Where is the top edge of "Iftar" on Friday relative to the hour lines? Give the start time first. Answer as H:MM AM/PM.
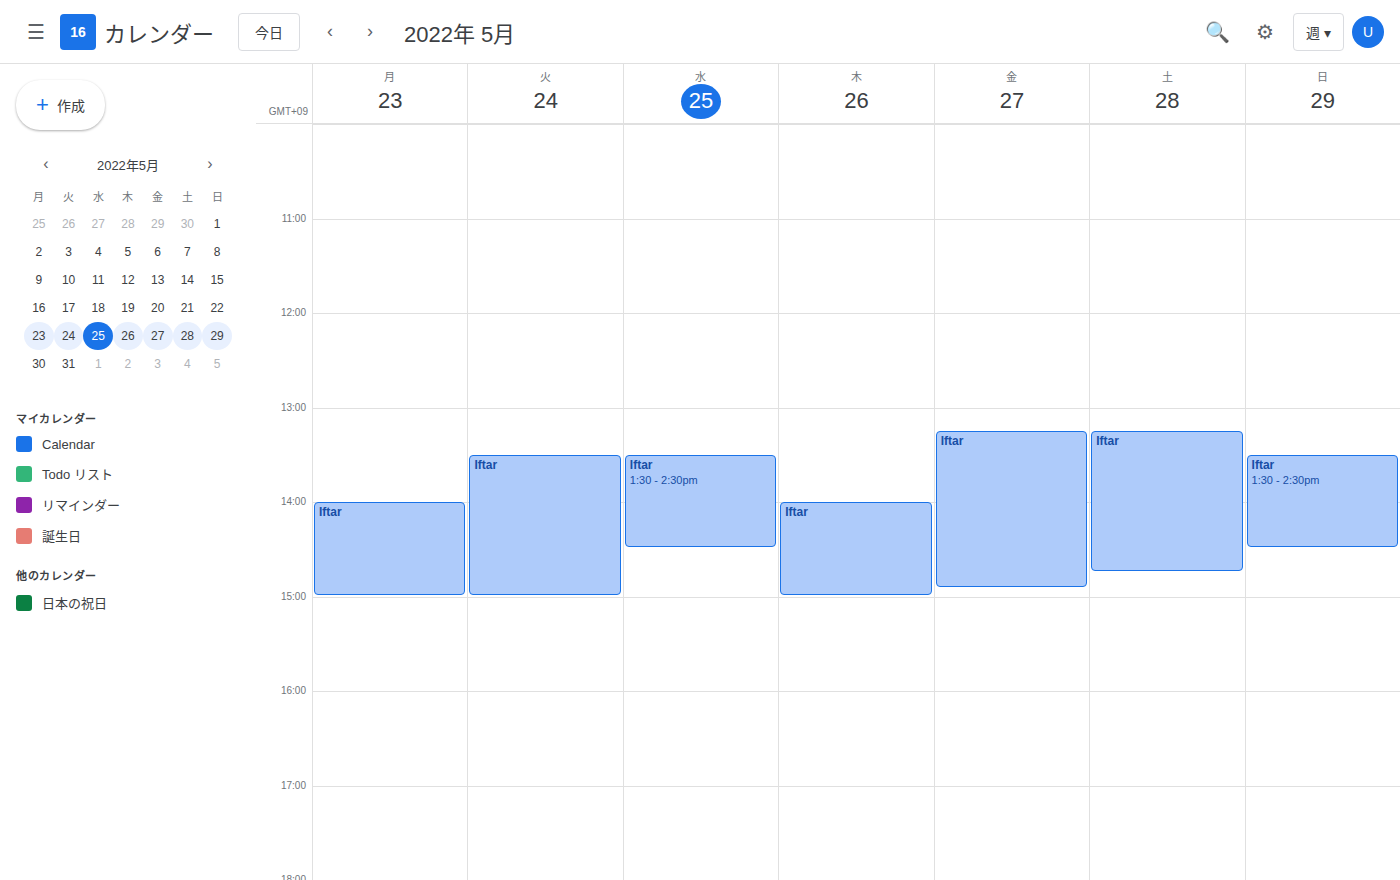
1:15 PM -- neither: a quarter of the way from the 1 PM line to the 2 PM line.